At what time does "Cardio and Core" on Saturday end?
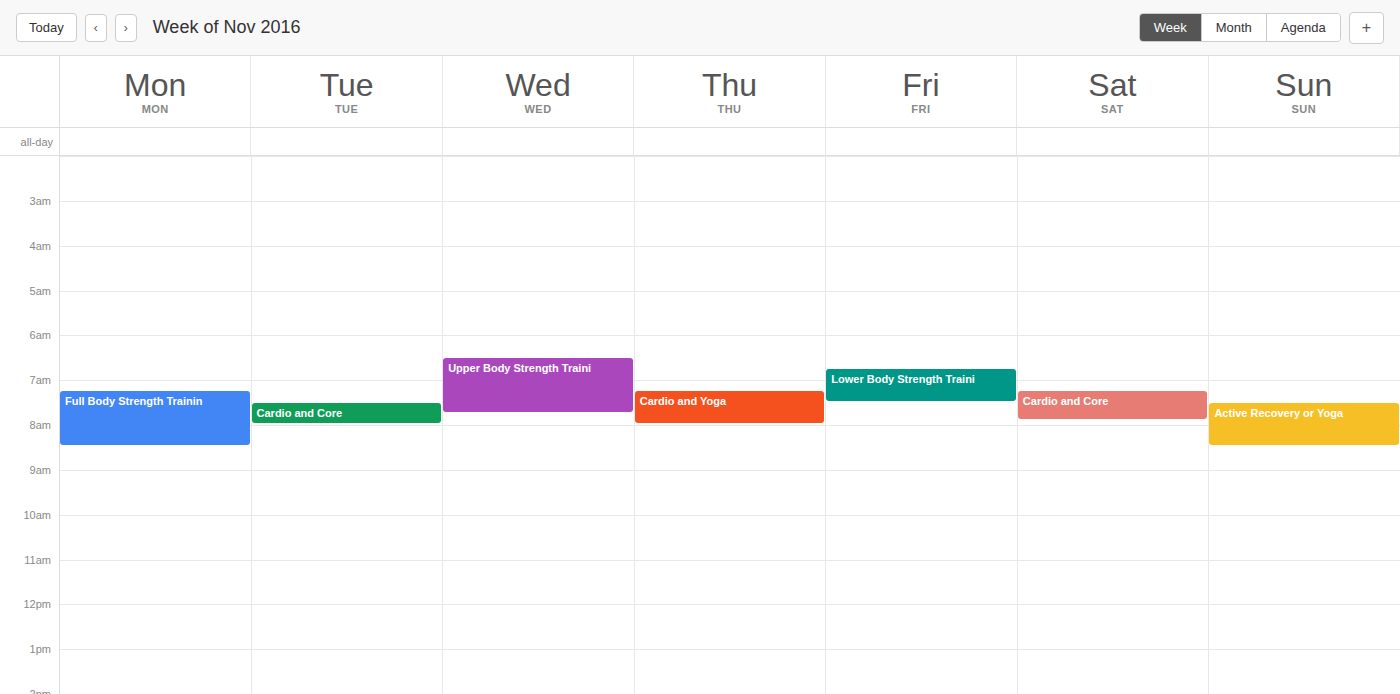
7:55 AM